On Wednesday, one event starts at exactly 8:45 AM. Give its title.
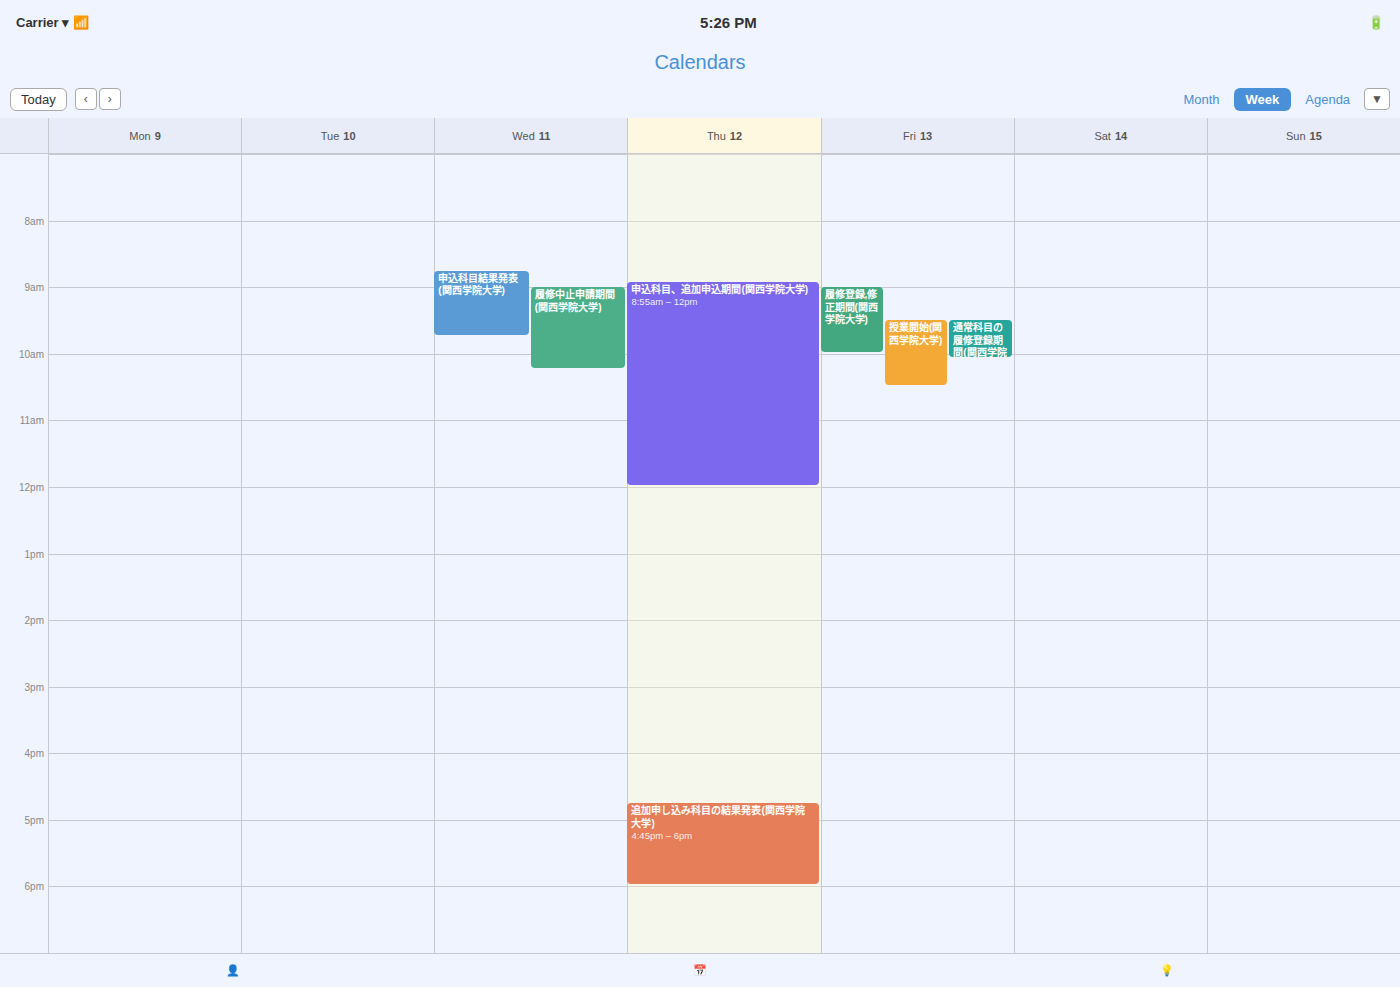
"申込科目結果発表(関西学院大学)"